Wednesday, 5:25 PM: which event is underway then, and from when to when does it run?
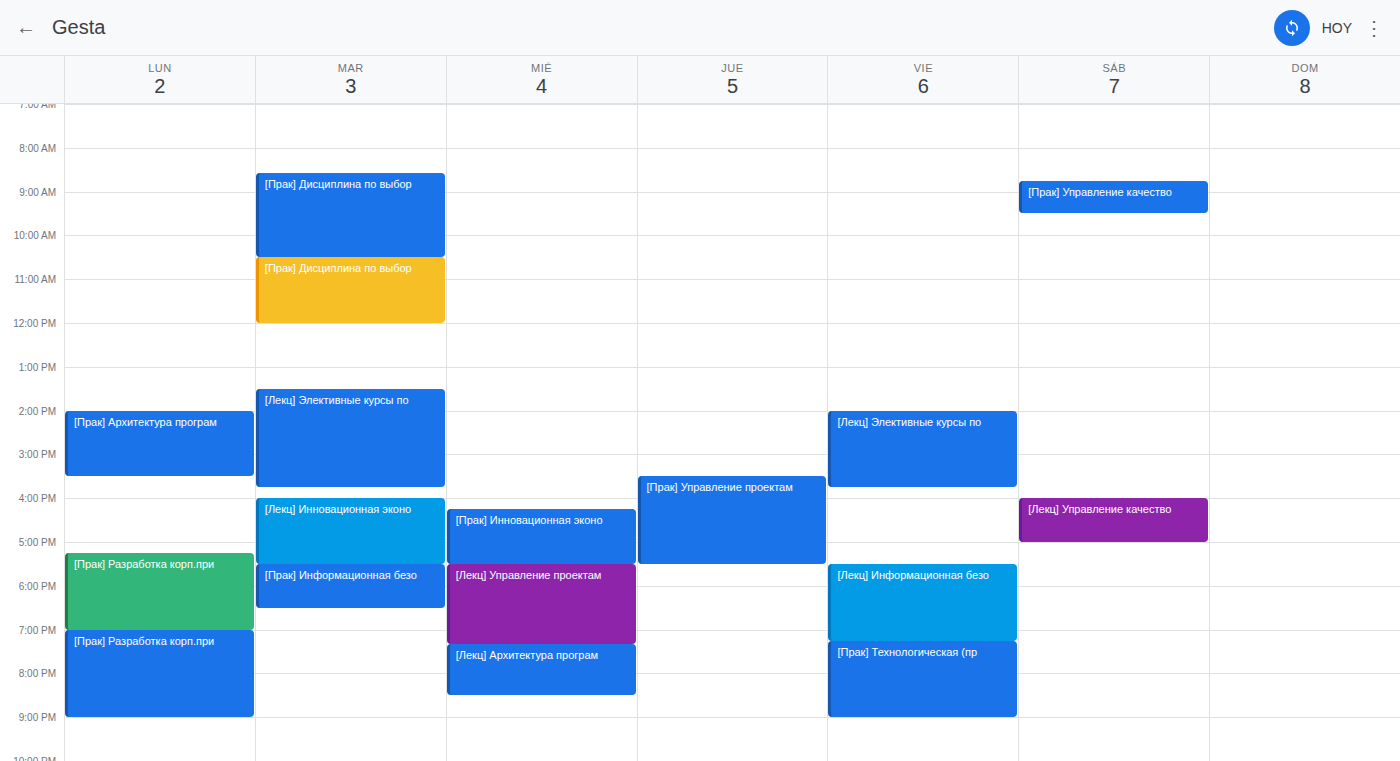
"[Прак] Инновационная эконо", 4:15 PM to 5:30 PM